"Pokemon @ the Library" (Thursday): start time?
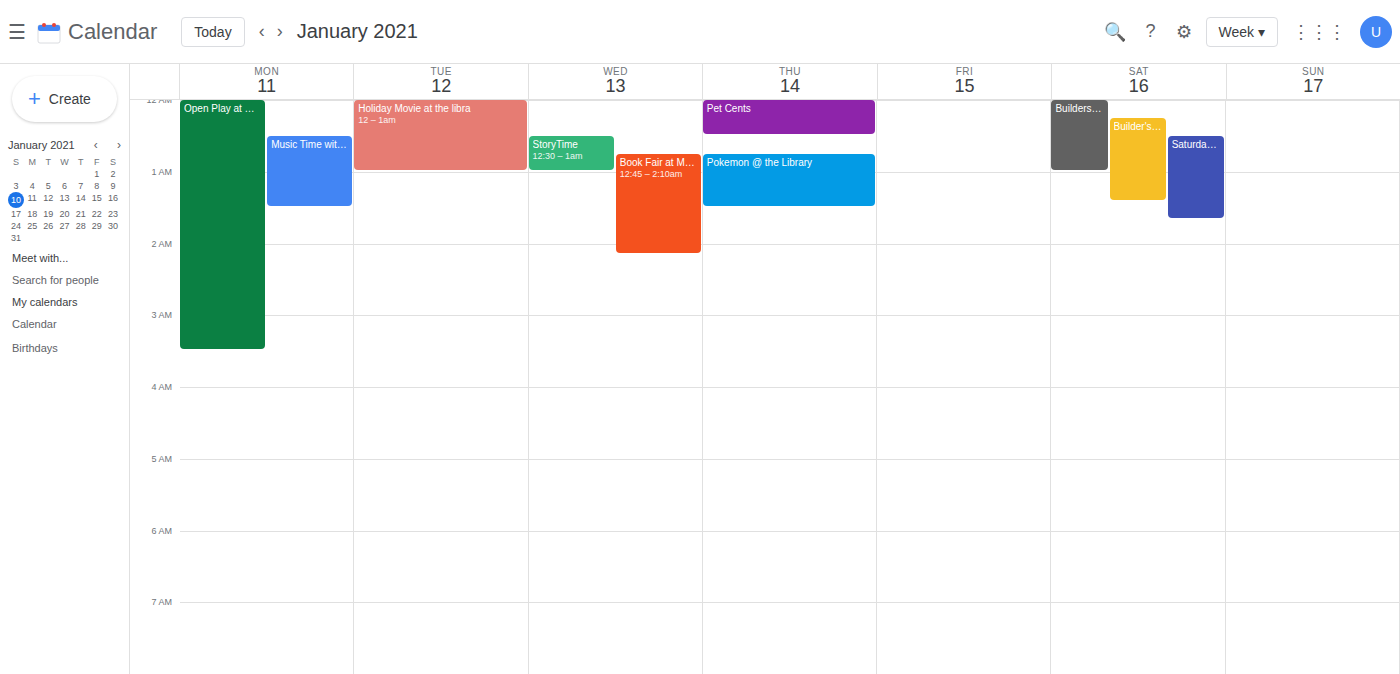
12:45 AM